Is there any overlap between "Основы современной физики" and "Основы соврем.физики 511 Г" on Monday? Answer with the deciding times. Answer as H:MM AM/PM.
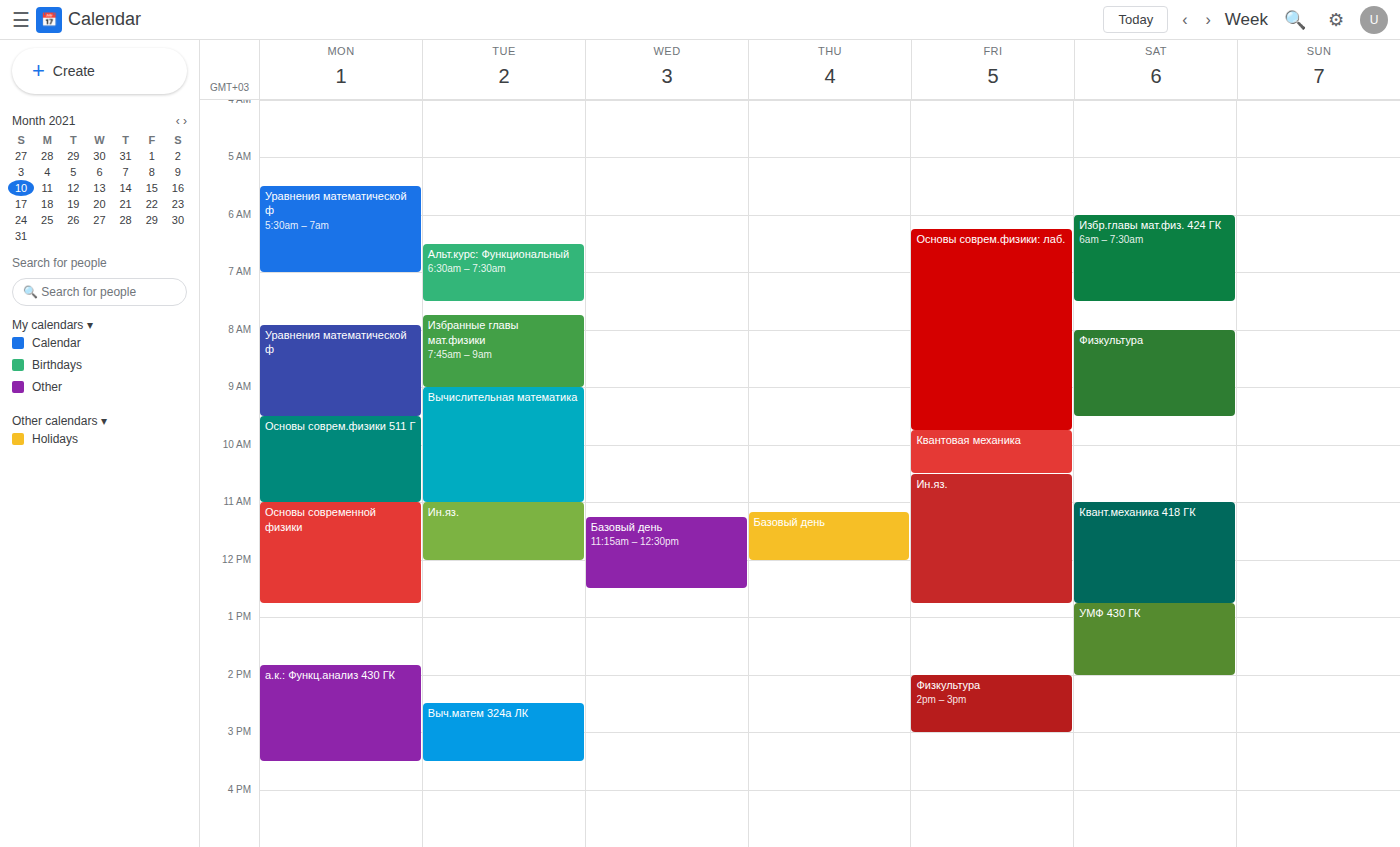
"Основы соврем.физики 511 Г" ends at 11:00 AM, exactly when "Основы современной физики" starts -- they touch but do not overlap.